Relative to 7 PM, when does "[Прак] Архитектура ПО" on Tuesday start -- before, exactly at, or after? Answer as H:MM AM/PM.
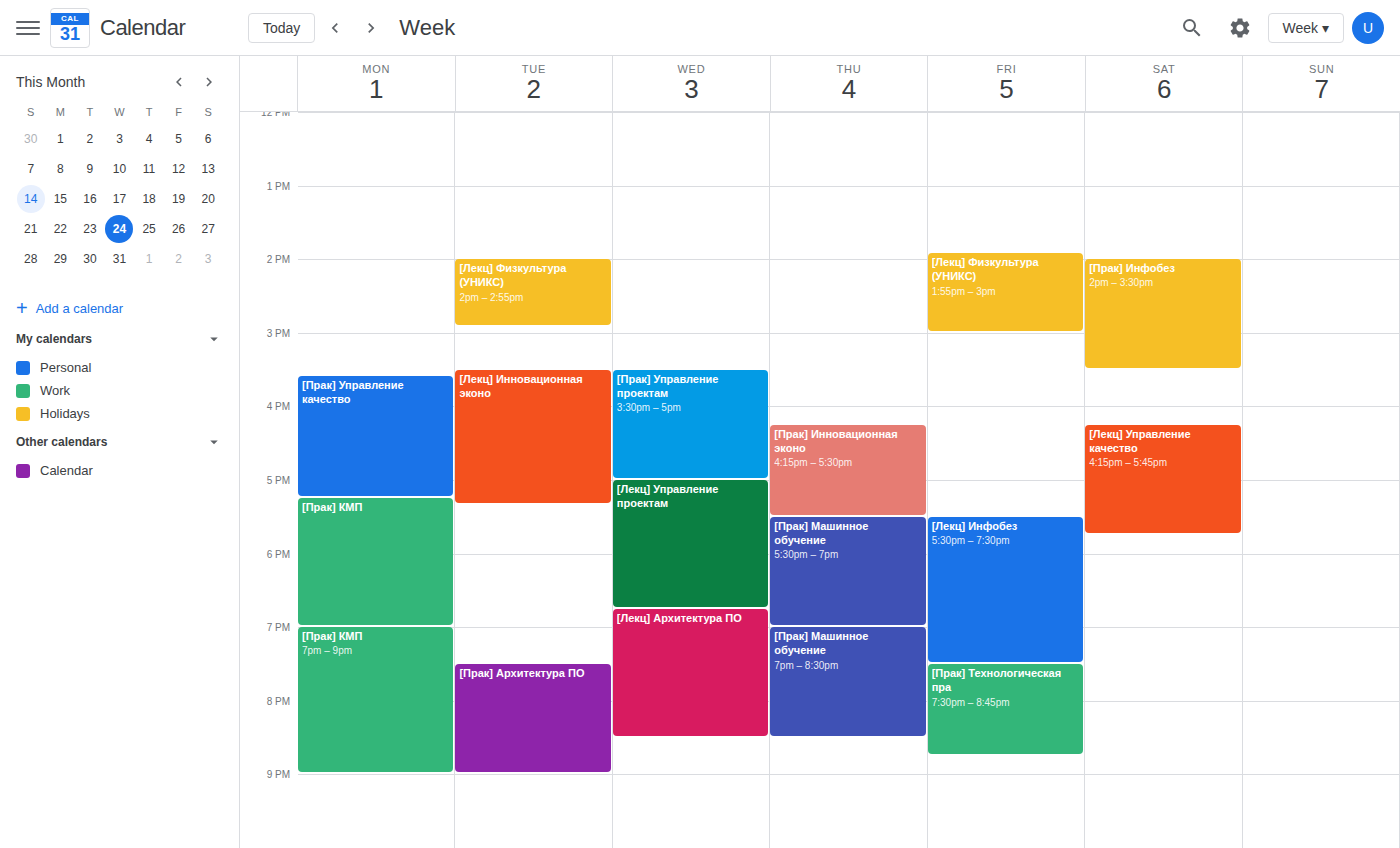
7:30 PM -- after 7 PM, 30 minutes below the 7 PM line.